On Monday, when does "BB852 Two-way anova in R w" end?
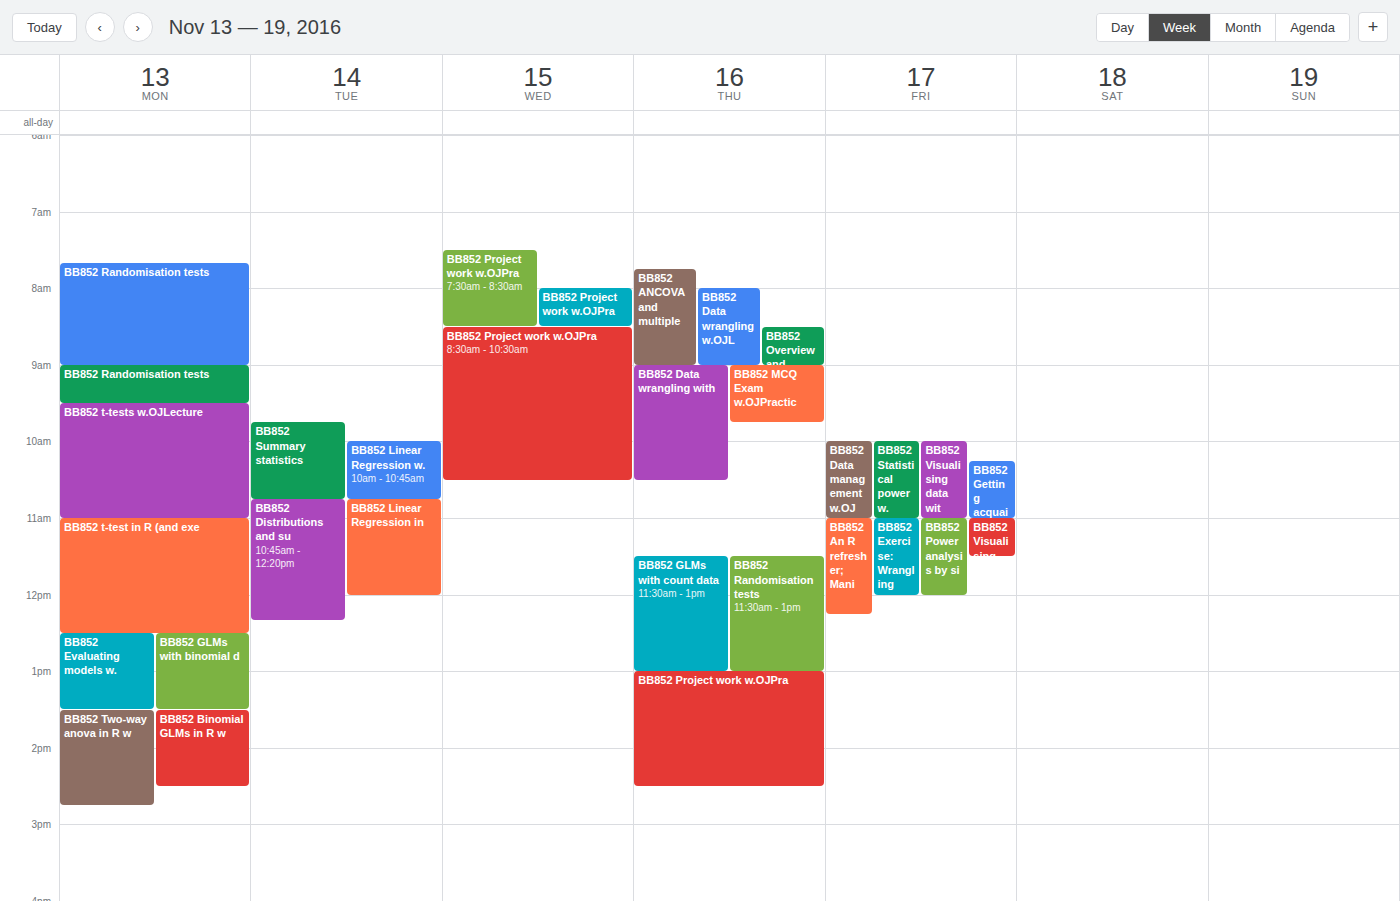
2:45 PM